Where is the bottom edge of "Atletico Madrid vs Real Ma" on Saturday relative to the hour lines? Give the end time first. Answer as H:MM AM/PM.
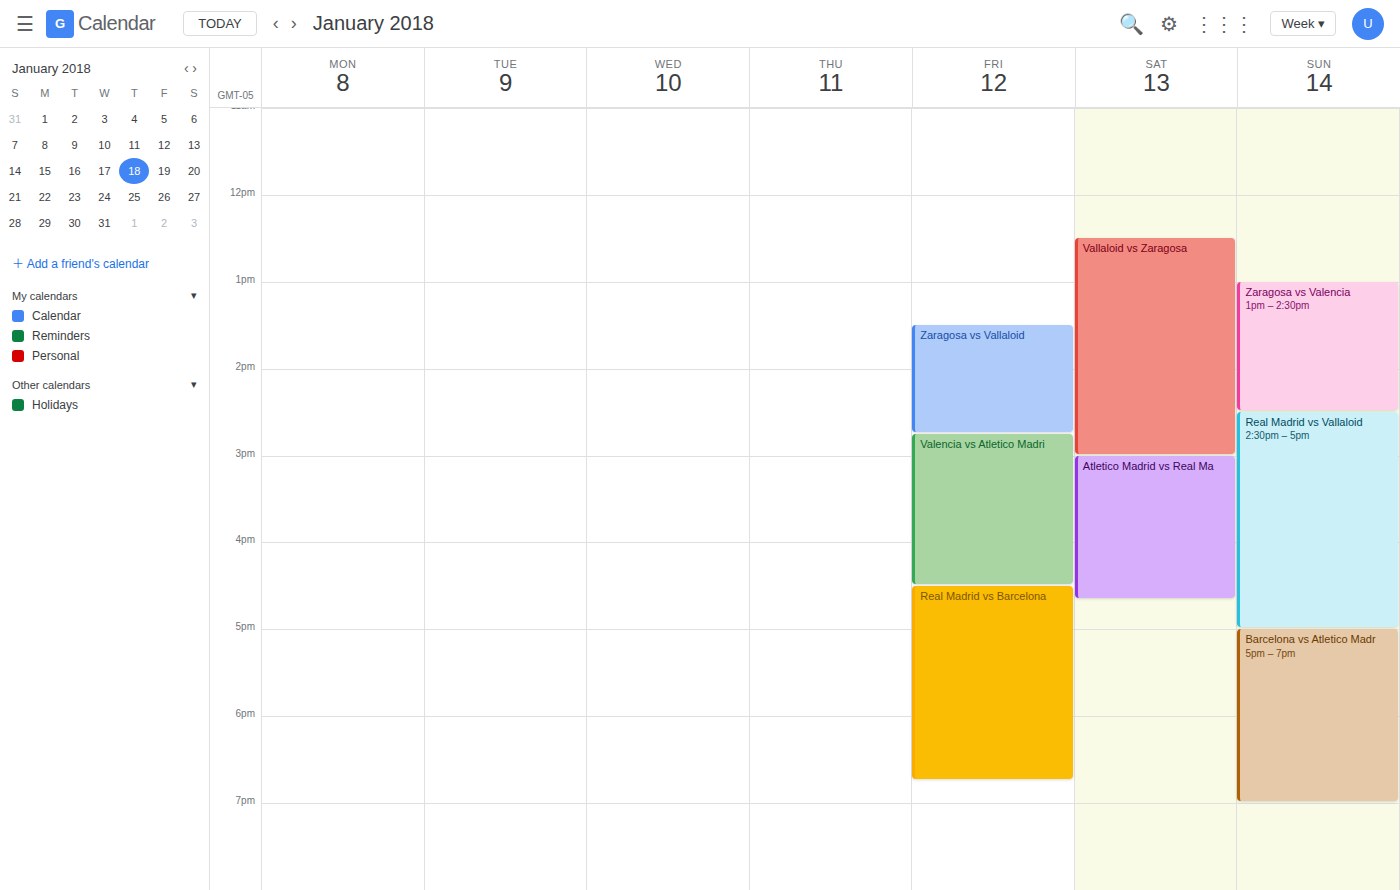
4:40 PM -- neither: 40 minutes below the 4 PM line and 20 minutes above the 5 PM line.